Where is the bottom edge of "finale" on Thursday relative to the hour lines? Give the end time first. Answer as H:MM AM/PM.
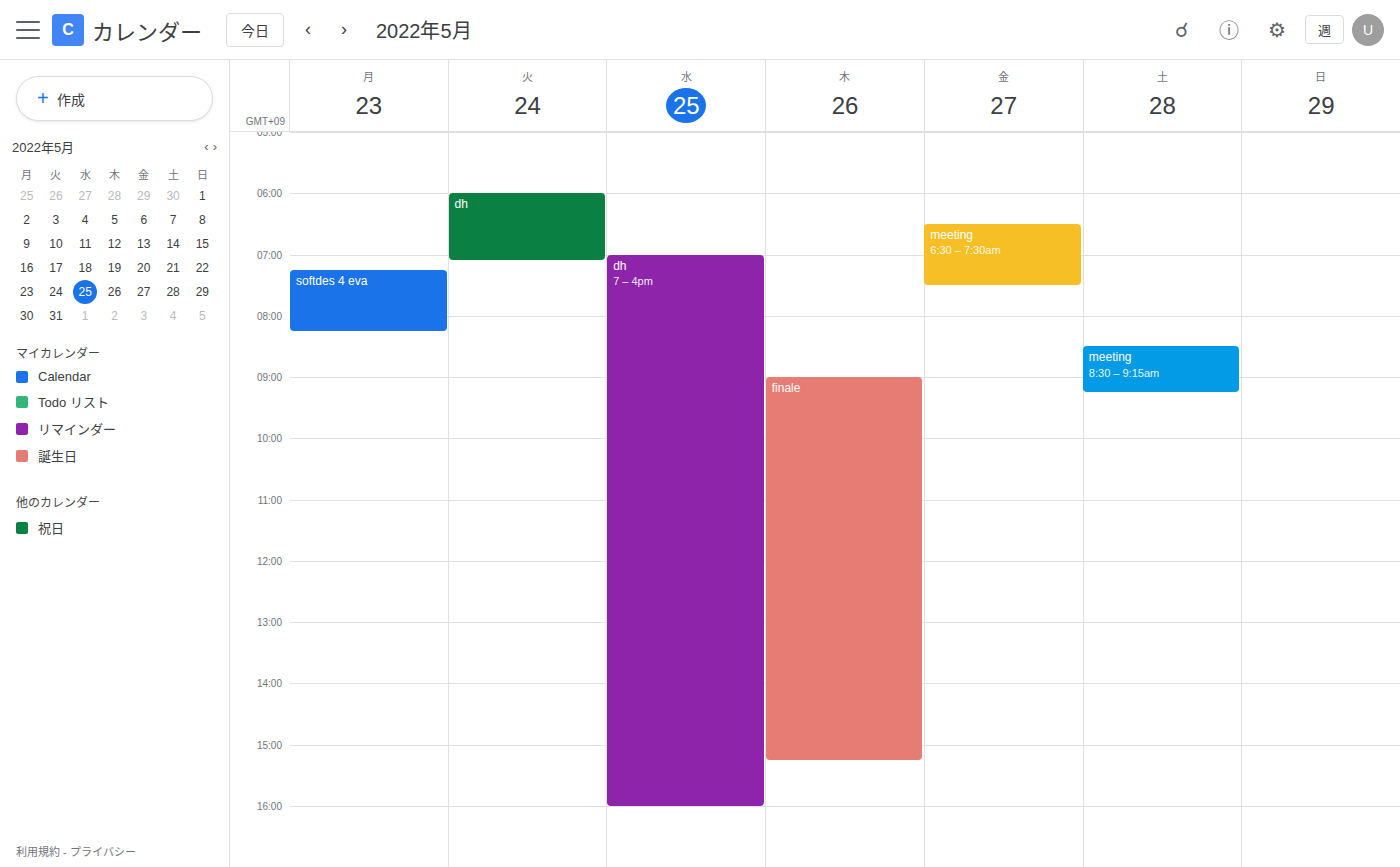
3:15 PM -- neither: a quarter of the way from the 3 PM line to the 4 PM line.